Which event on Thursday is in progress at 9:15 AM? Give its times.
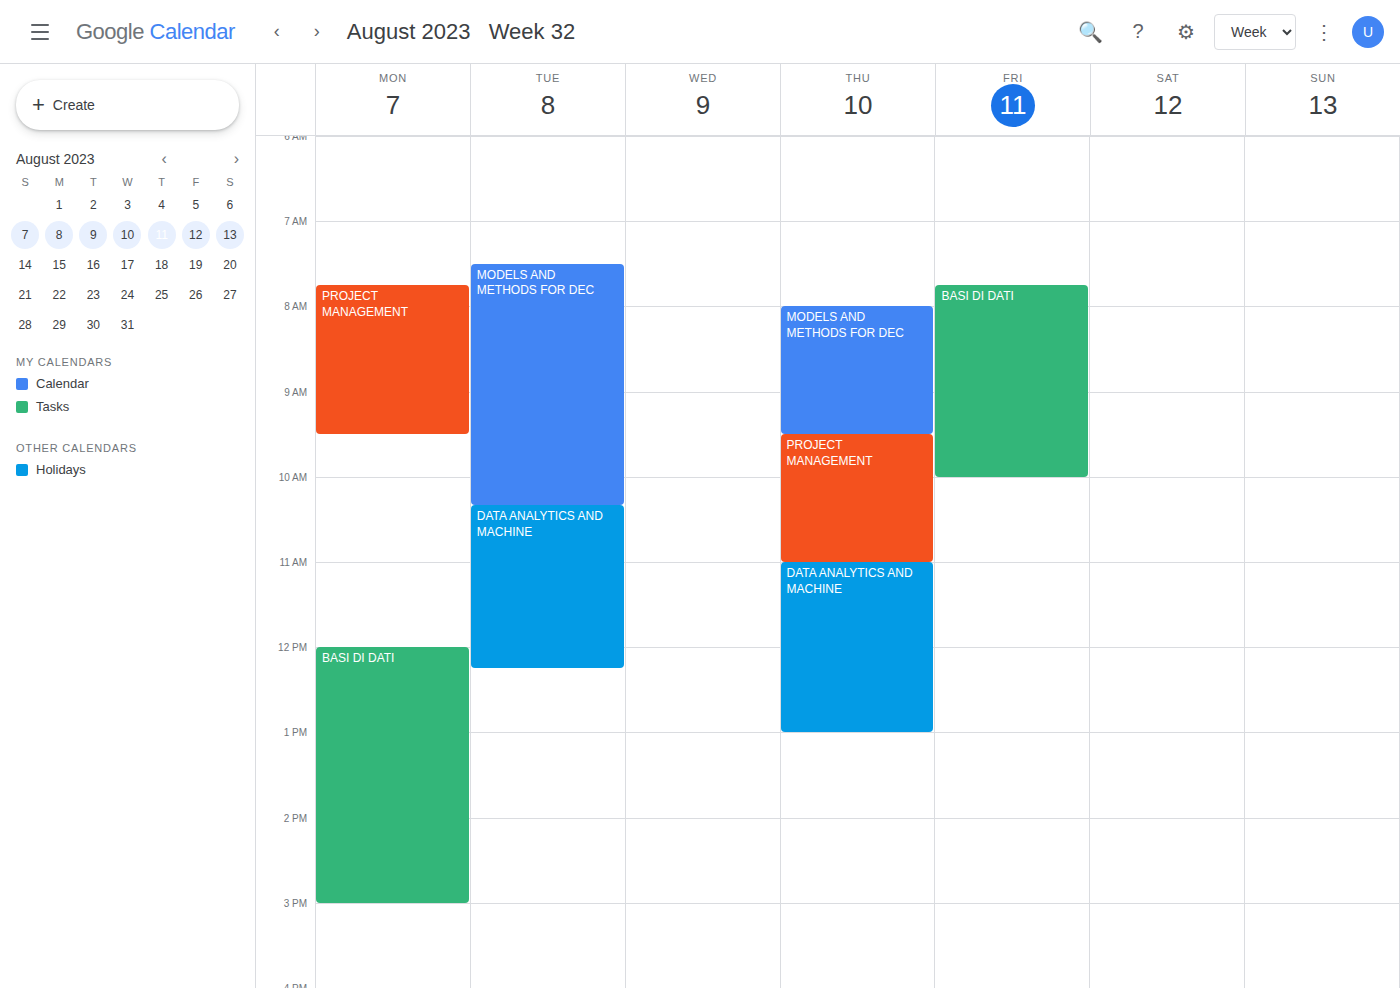
"MODELS AND METHODS FOR DEC", 8:00 AM to 9:30 AM